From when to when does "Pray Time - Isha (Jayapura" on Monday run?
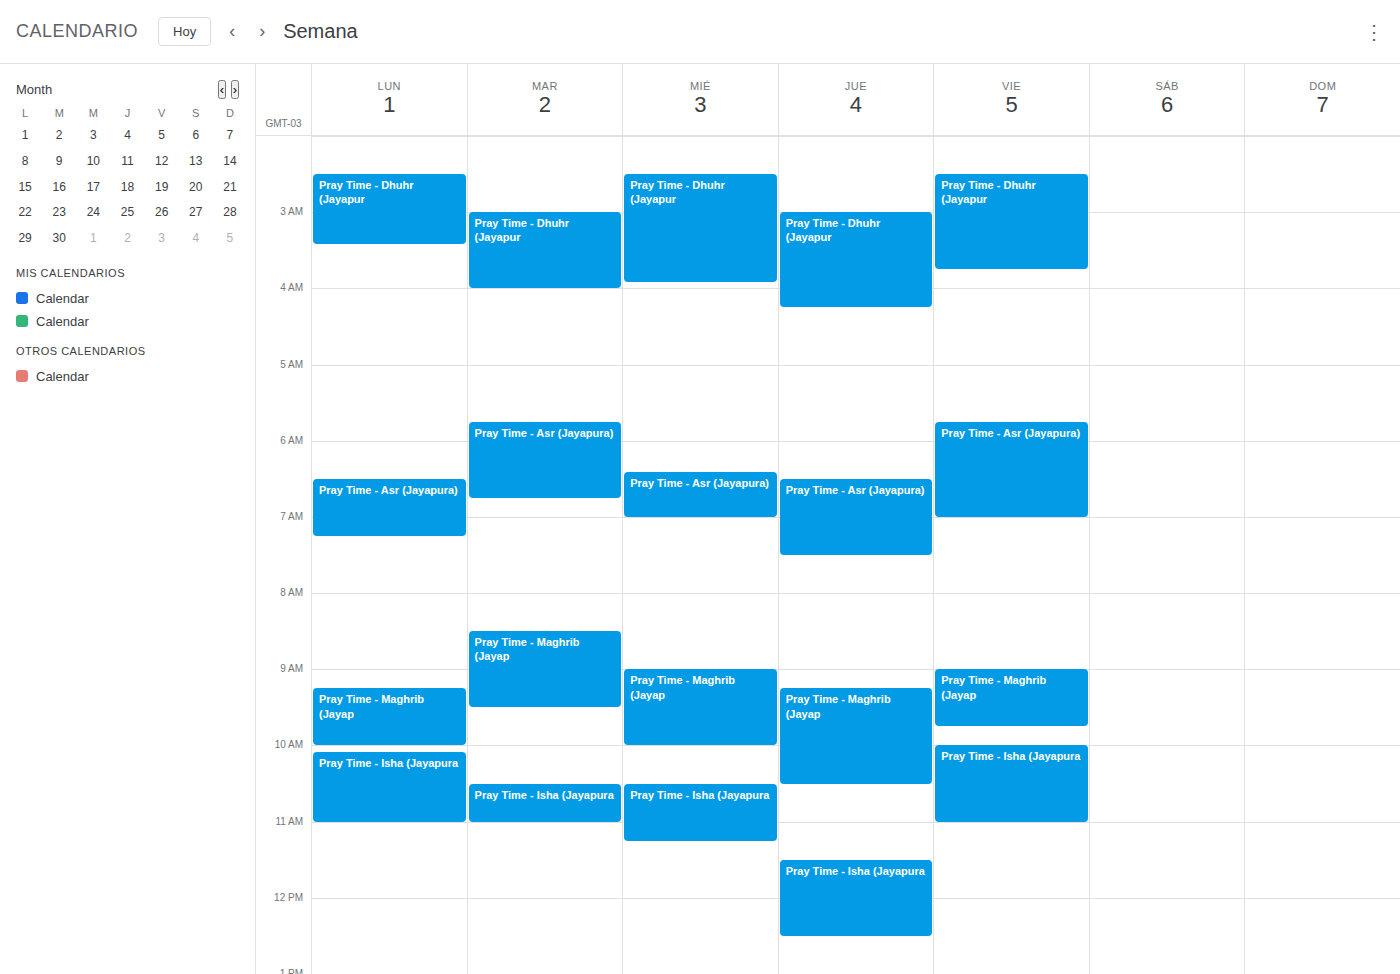
10:05 AM to 11:00 AM